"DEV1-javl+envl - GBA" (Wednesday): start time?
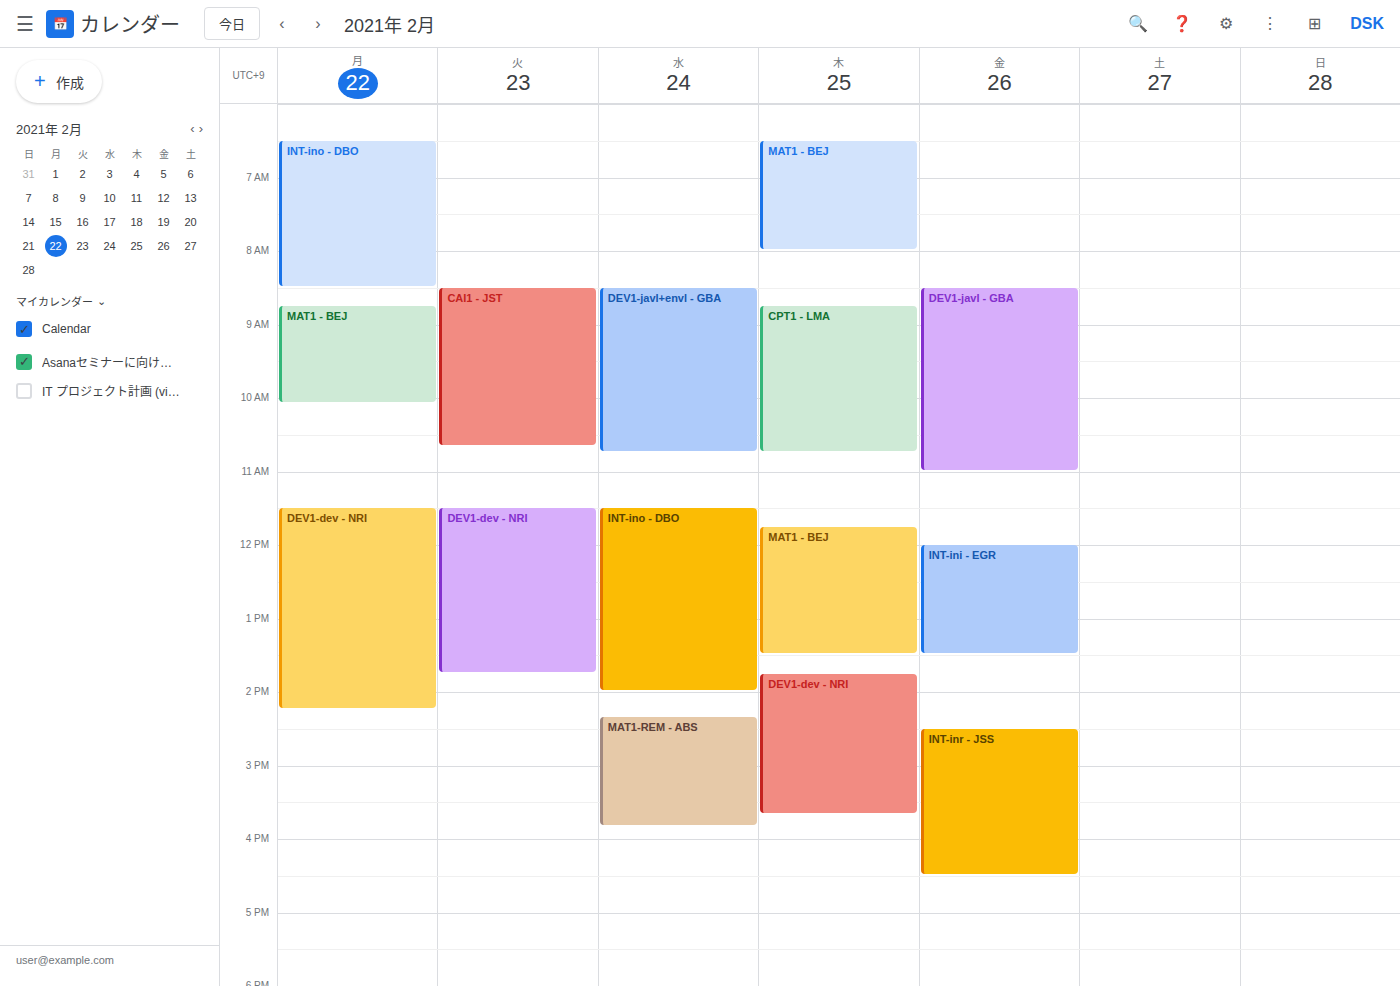
8:30 AM